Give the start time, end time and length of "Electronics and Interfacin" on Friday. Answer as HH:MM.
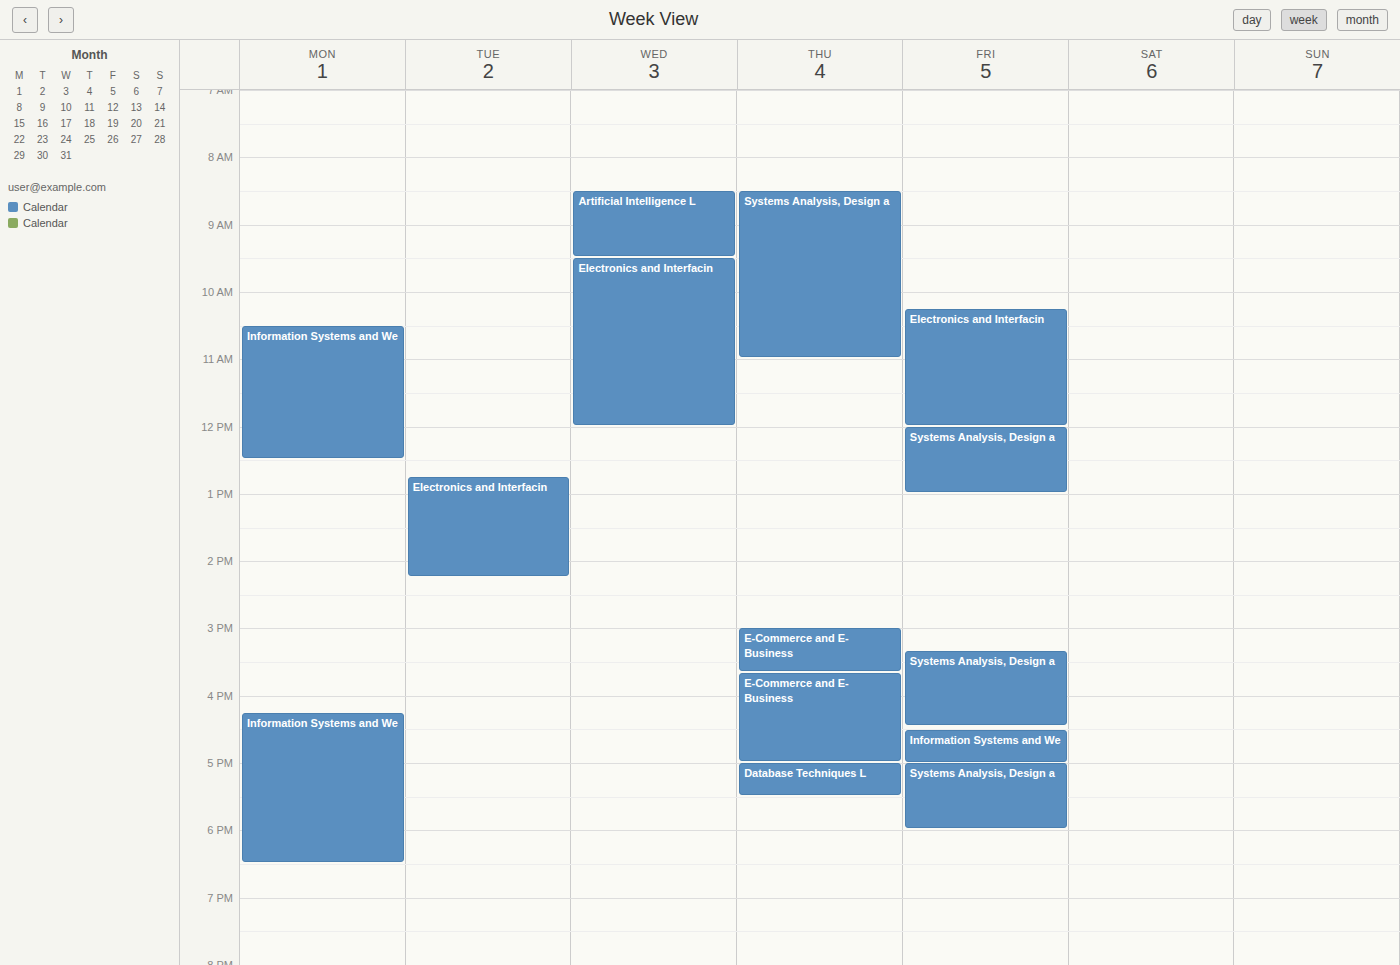
10:15 to 12:00, 1 hour 45 minutes